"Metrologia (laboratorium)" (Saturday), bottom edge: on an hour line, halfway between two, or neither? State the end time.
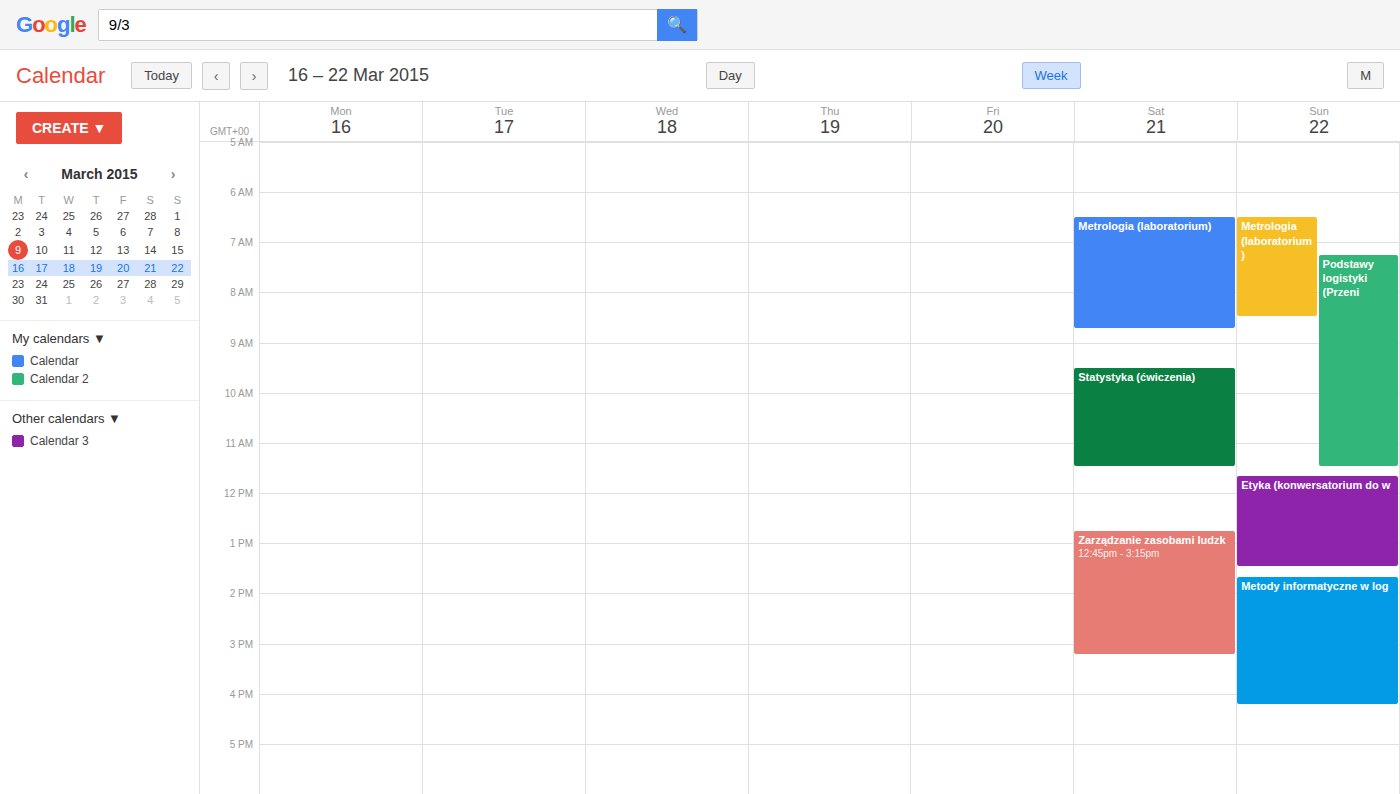
8:45 AM -- neither: three quarters of the way from the 8 AM line to the 9 AM line.